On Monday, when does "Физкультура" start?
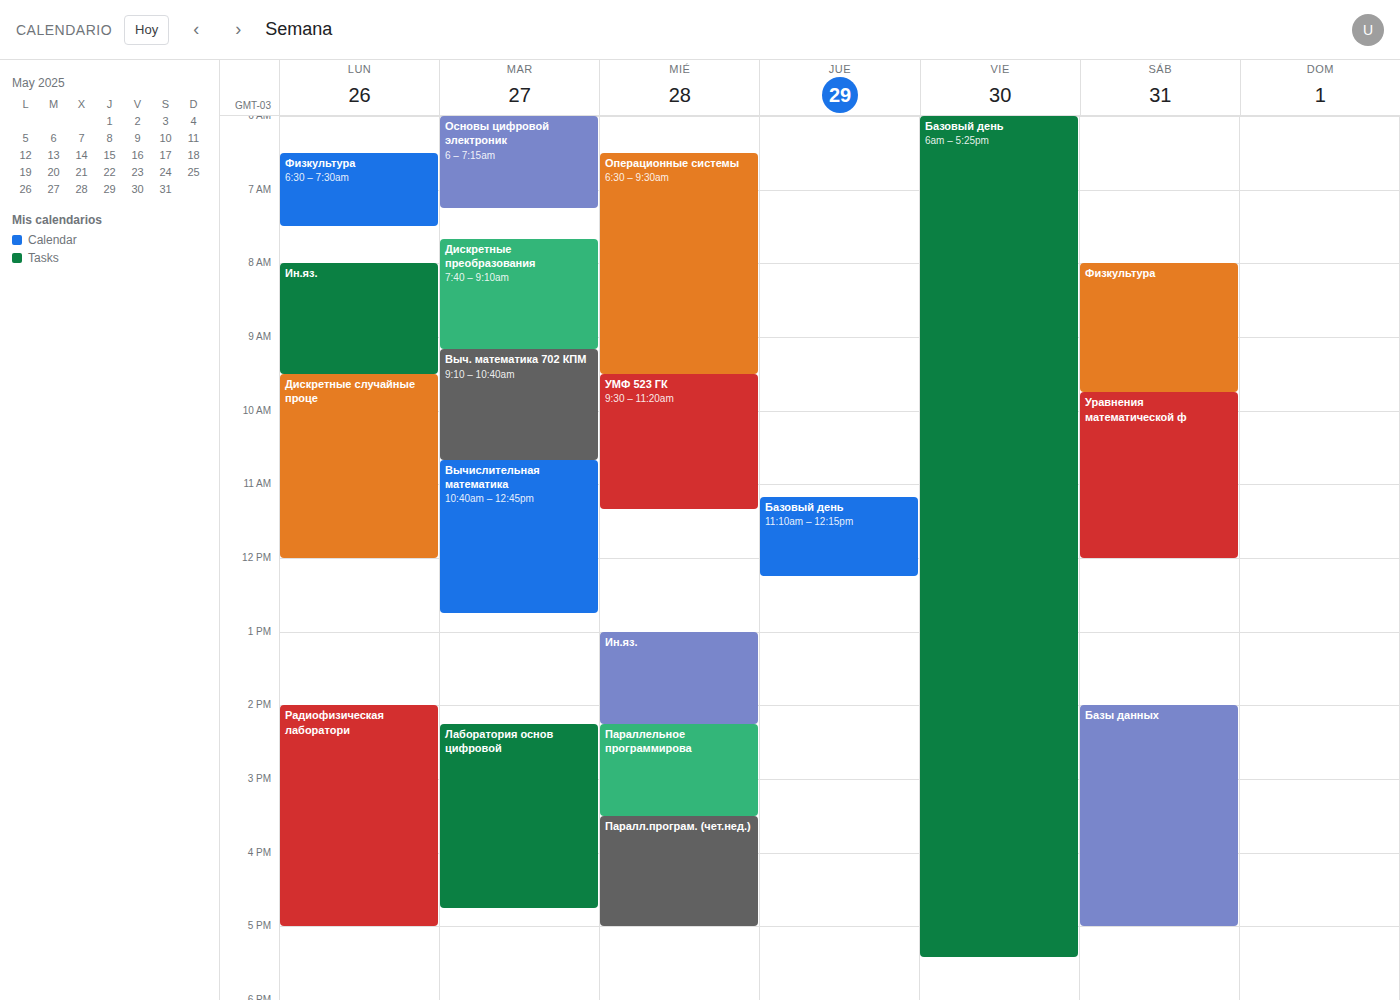
6:30 AM